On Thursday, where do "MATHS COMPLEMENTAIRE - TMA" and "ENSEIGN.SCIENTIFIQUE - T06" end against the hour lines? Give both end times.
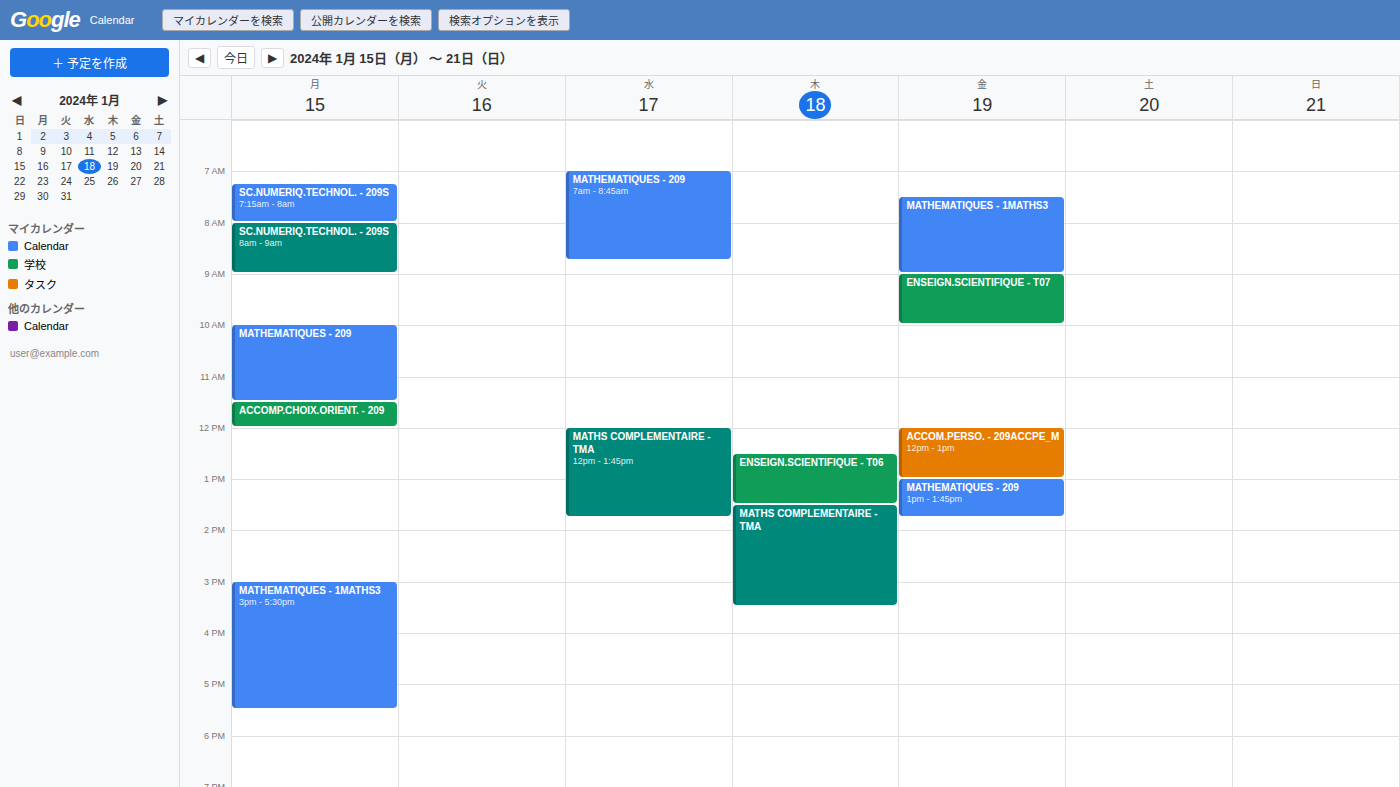
"MATHS COMPLEMENTAIRE - TMA": 3:30 PM, halfway between the 3 PM and 4 PM lines. "ENSEIGN.SCIENTIFIQUE - T06": 1:30 PM, halfway between the 1 PM and 2 PM lines.